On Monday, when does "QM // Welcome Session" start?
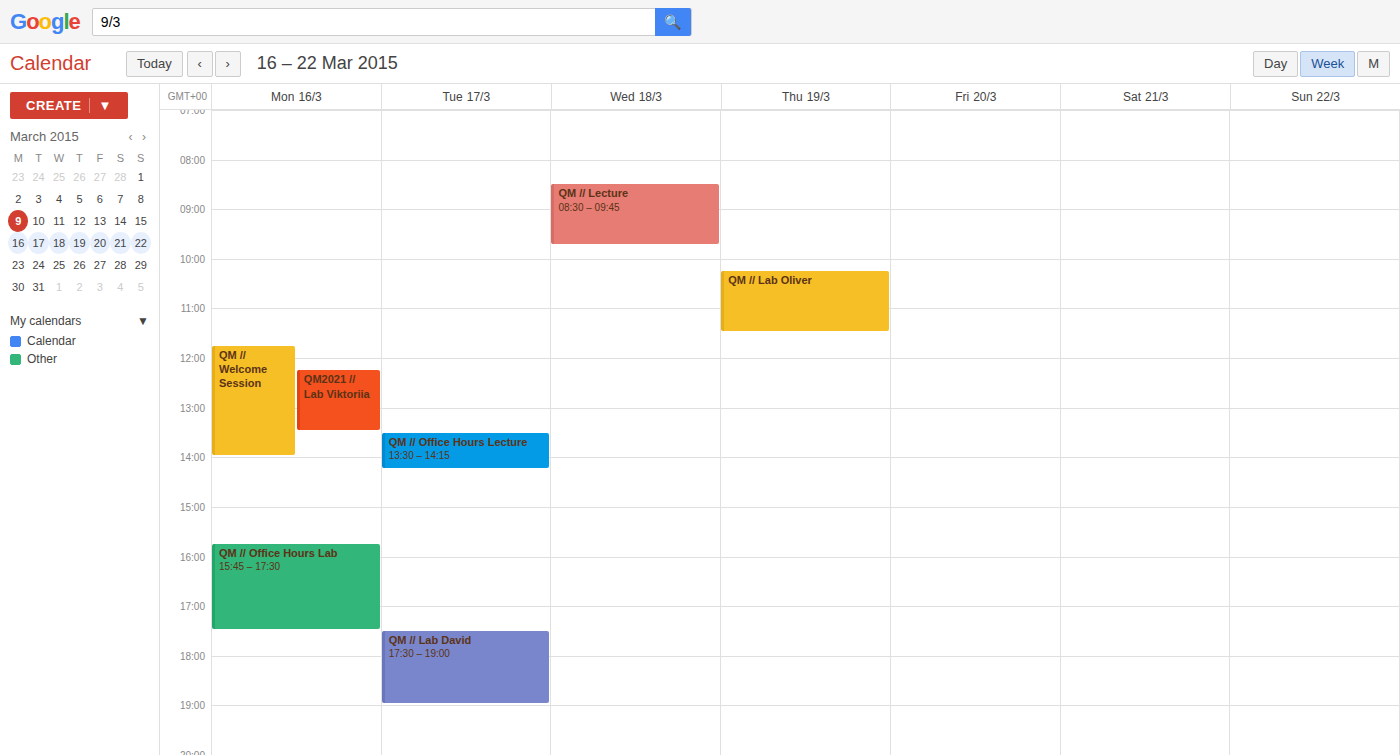
11:45 AM